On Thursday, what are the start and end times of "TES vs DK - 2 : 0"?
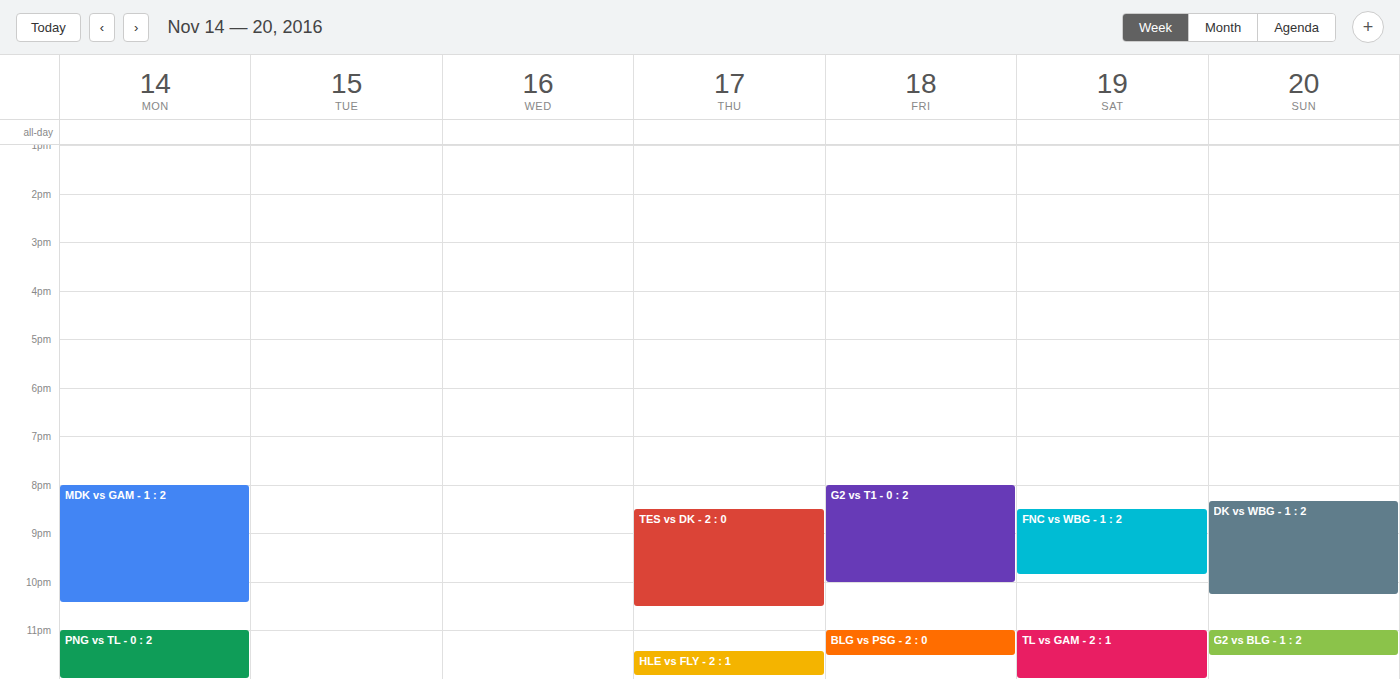
8:30 PM to 10:30 PM